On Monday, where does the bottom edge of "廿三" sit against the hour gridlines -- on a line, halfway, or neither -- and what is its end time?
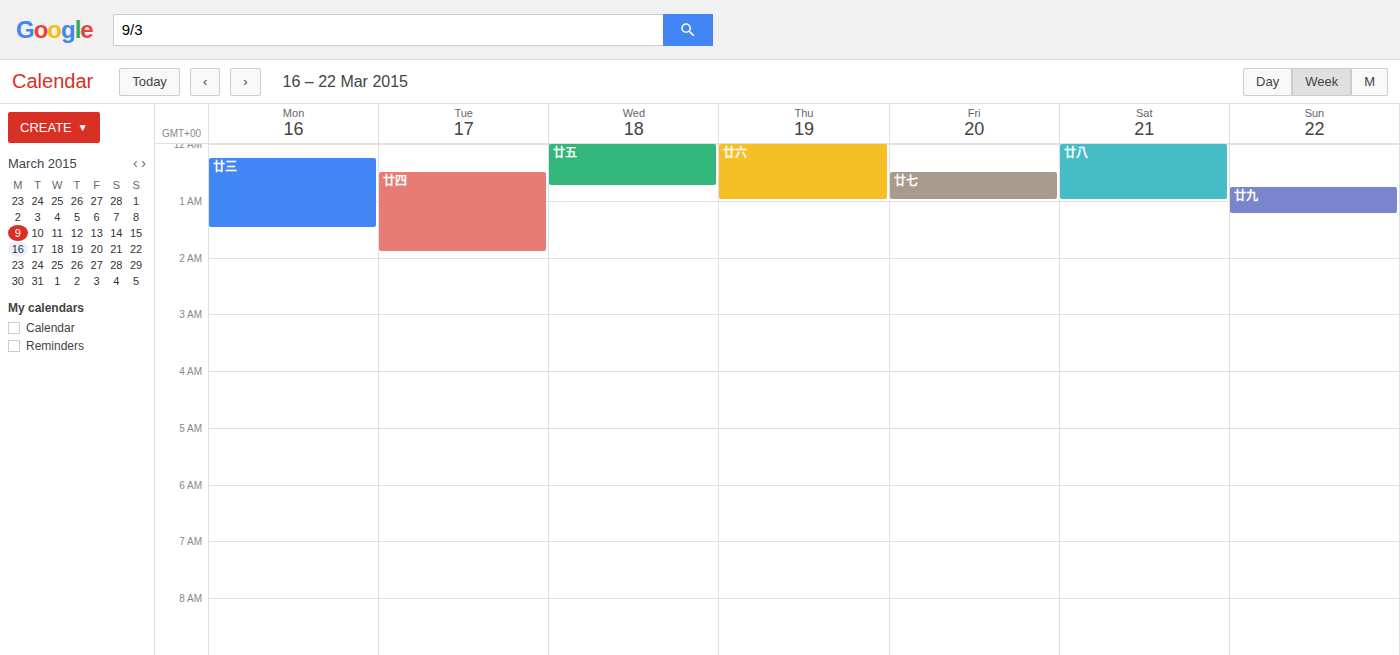
1:30 AM -- halfway between the 1 AM and 2 AM lines.